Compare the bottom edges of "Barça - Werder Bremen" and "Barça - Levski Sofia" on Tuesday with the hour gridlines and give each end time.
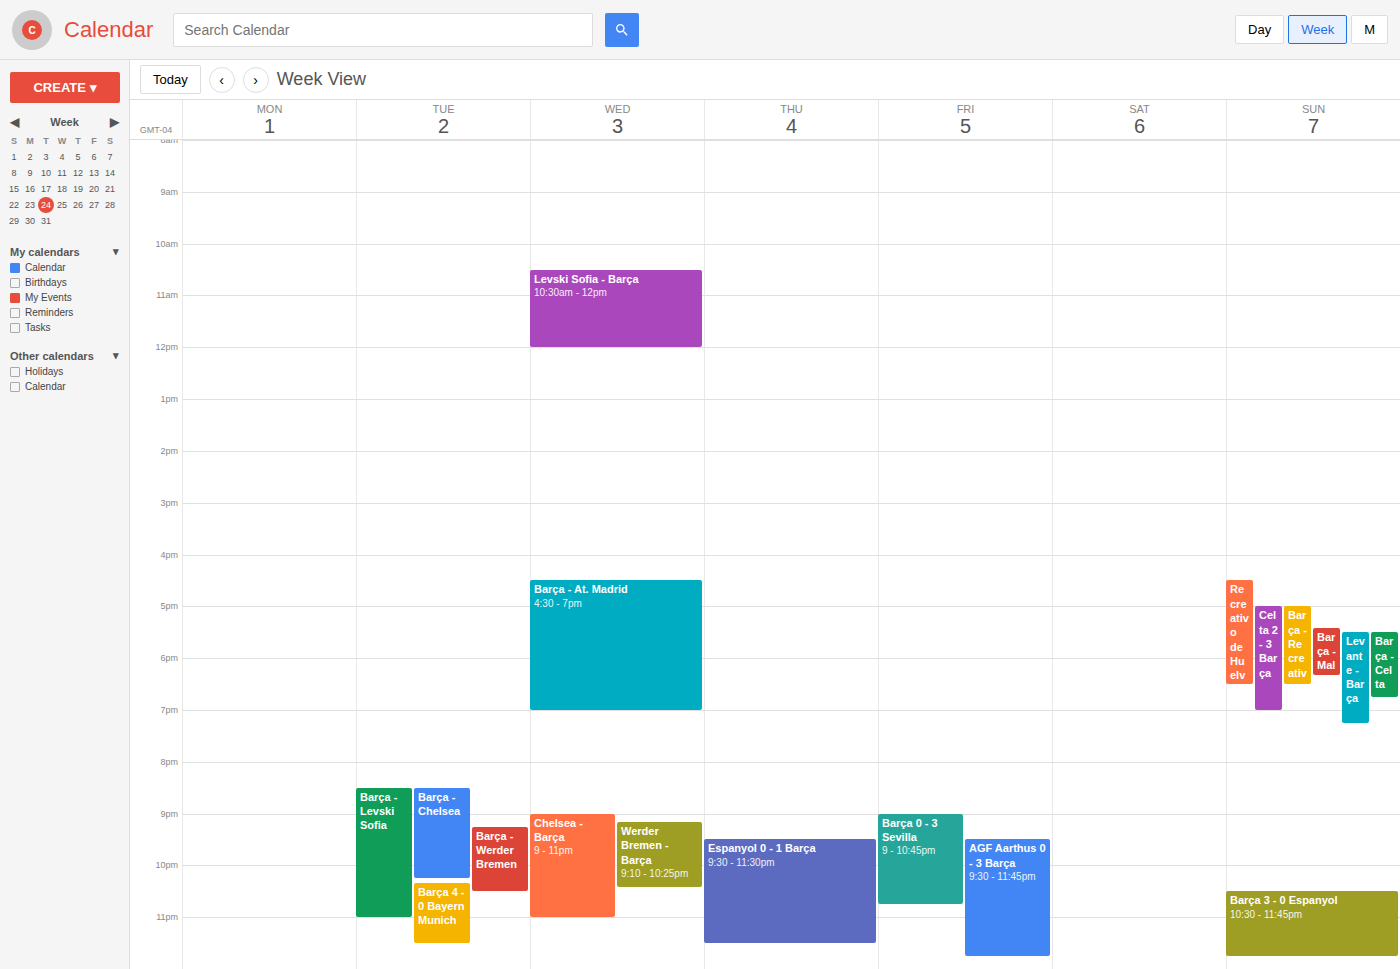
"Barça - Werder Bremen": 10:30 PM, halfway between the 10 PM and 11 PM lines. "Barça - Levski Sofia": 11:00 PM, exactly on the 11 PM line.